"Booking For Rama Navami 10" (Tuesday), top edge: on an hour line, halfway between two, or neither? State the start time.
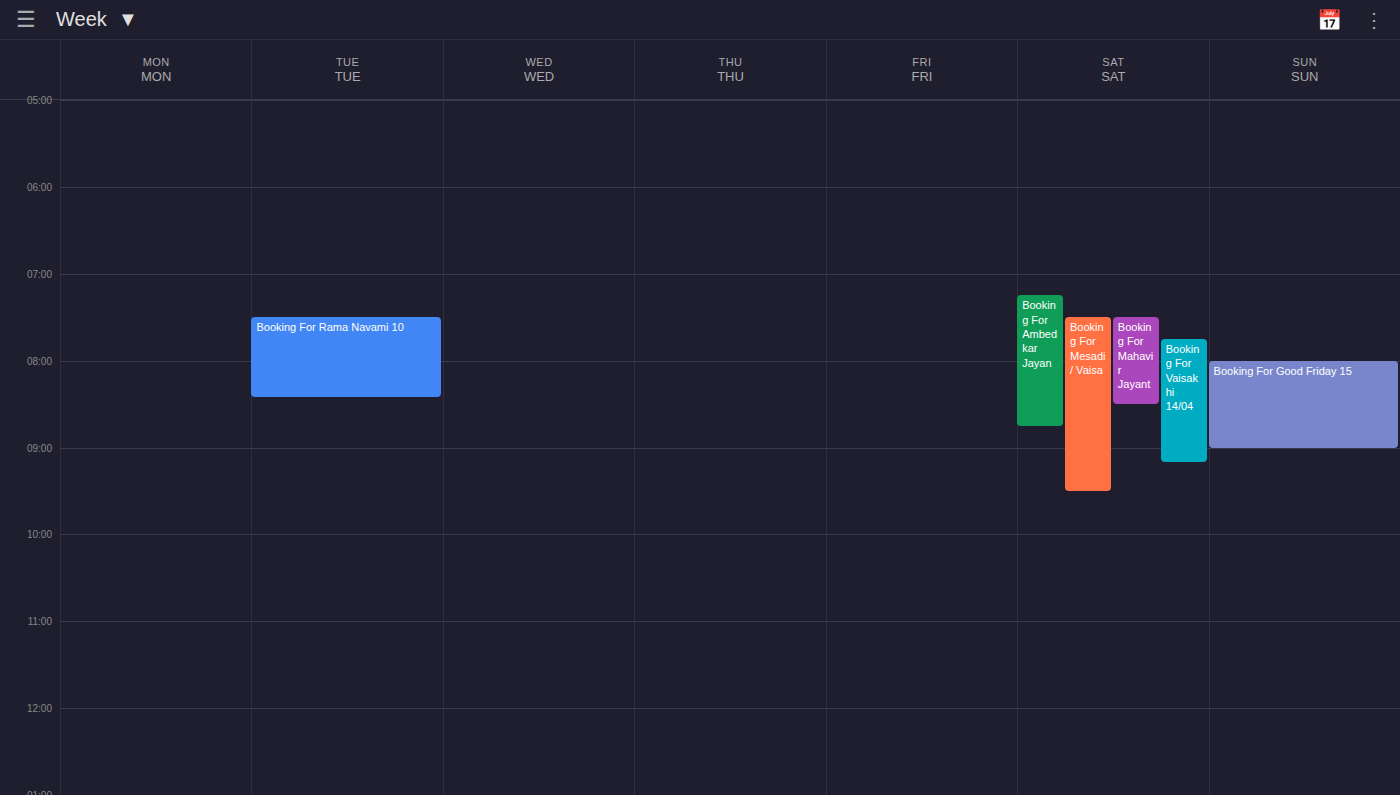
07:30 -- halfway between the 07:00 and 08:00 lines.